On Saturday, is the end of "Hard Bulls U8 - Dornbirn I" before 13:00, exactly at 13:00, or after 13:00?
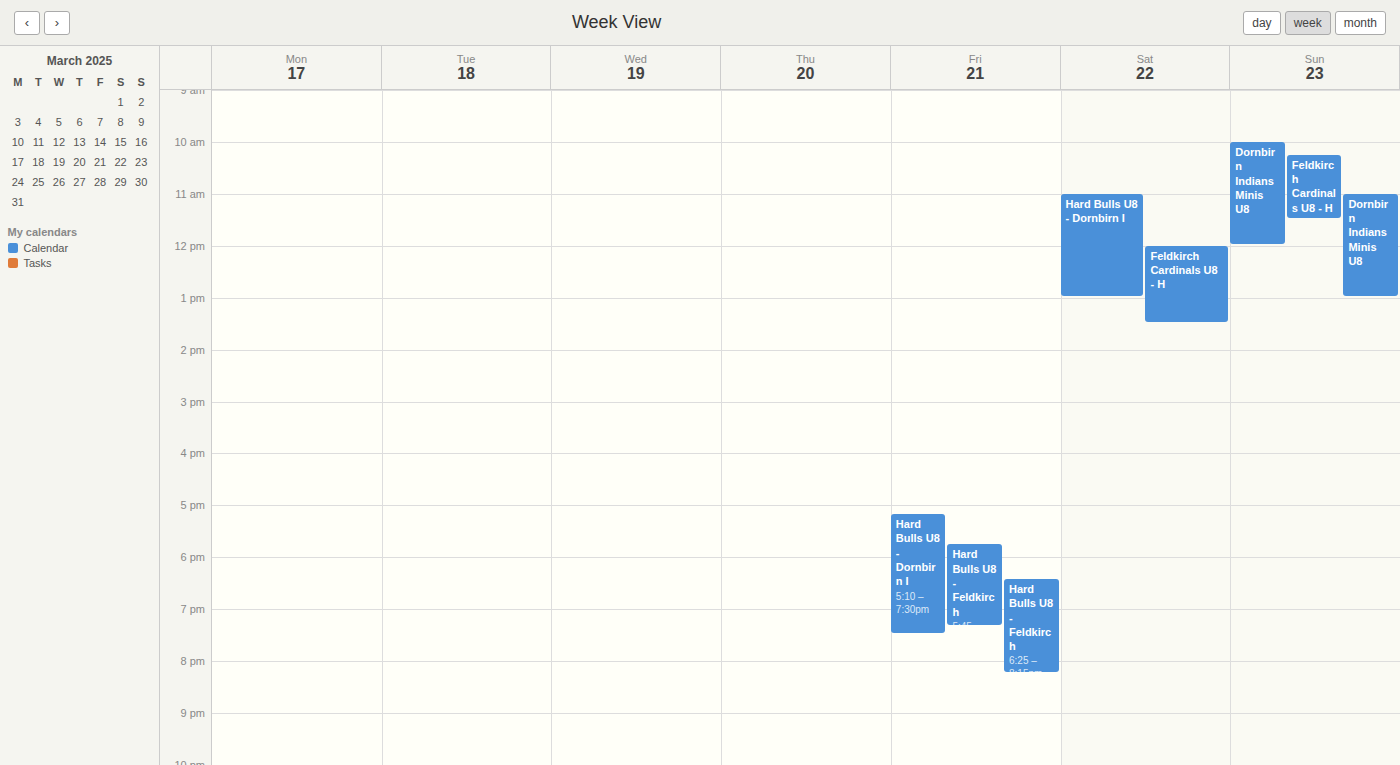
13:00 -- exactly at 13:00, on the 13:00 line.